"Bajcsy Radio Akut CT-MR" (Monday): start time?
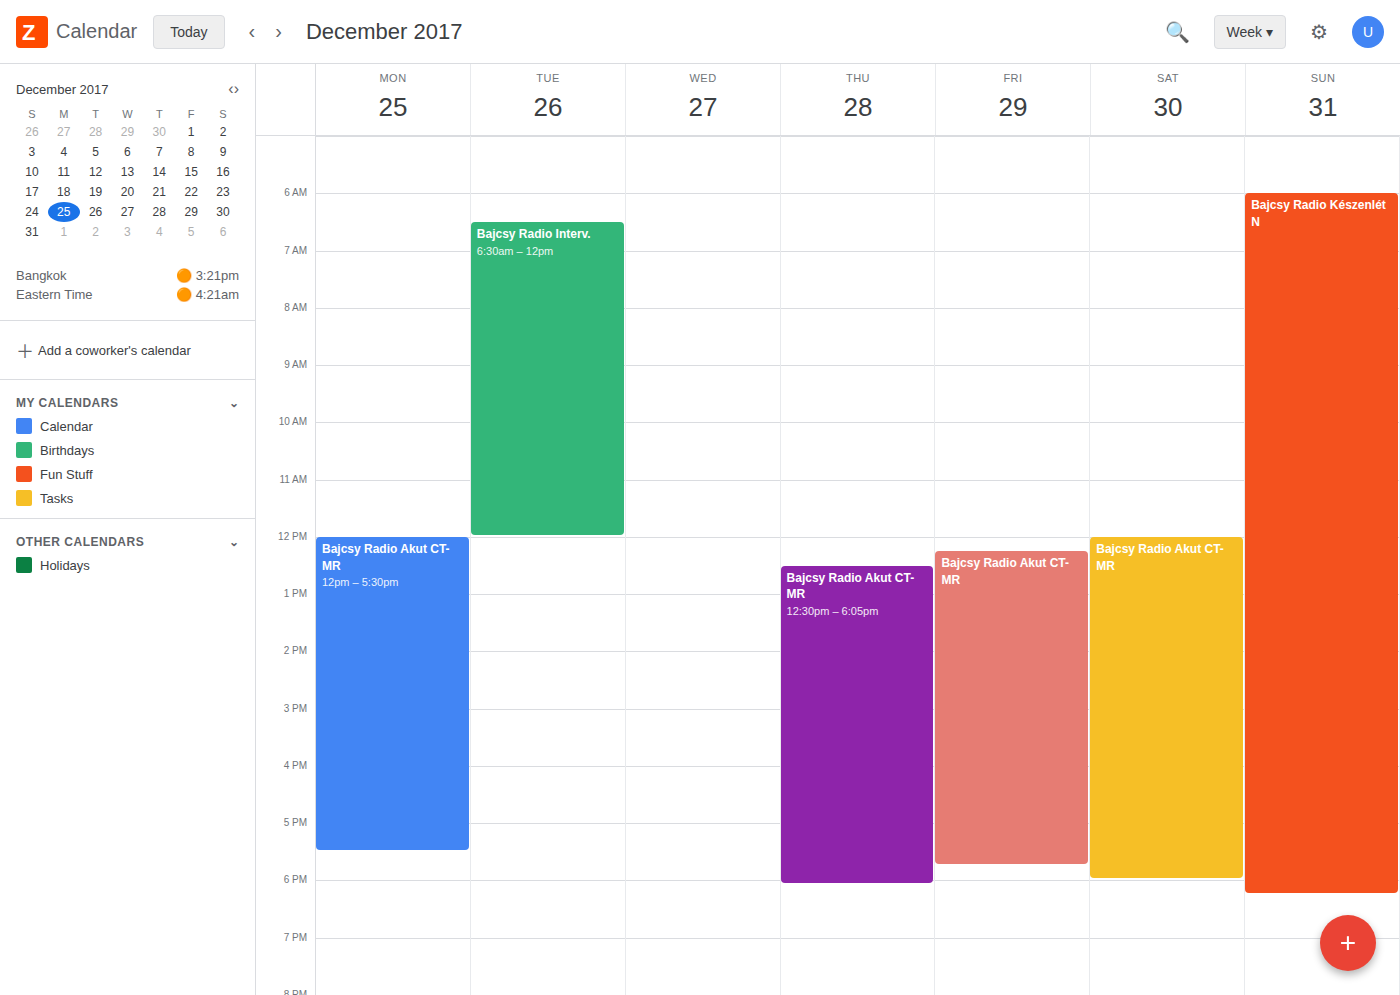
12:00 PM